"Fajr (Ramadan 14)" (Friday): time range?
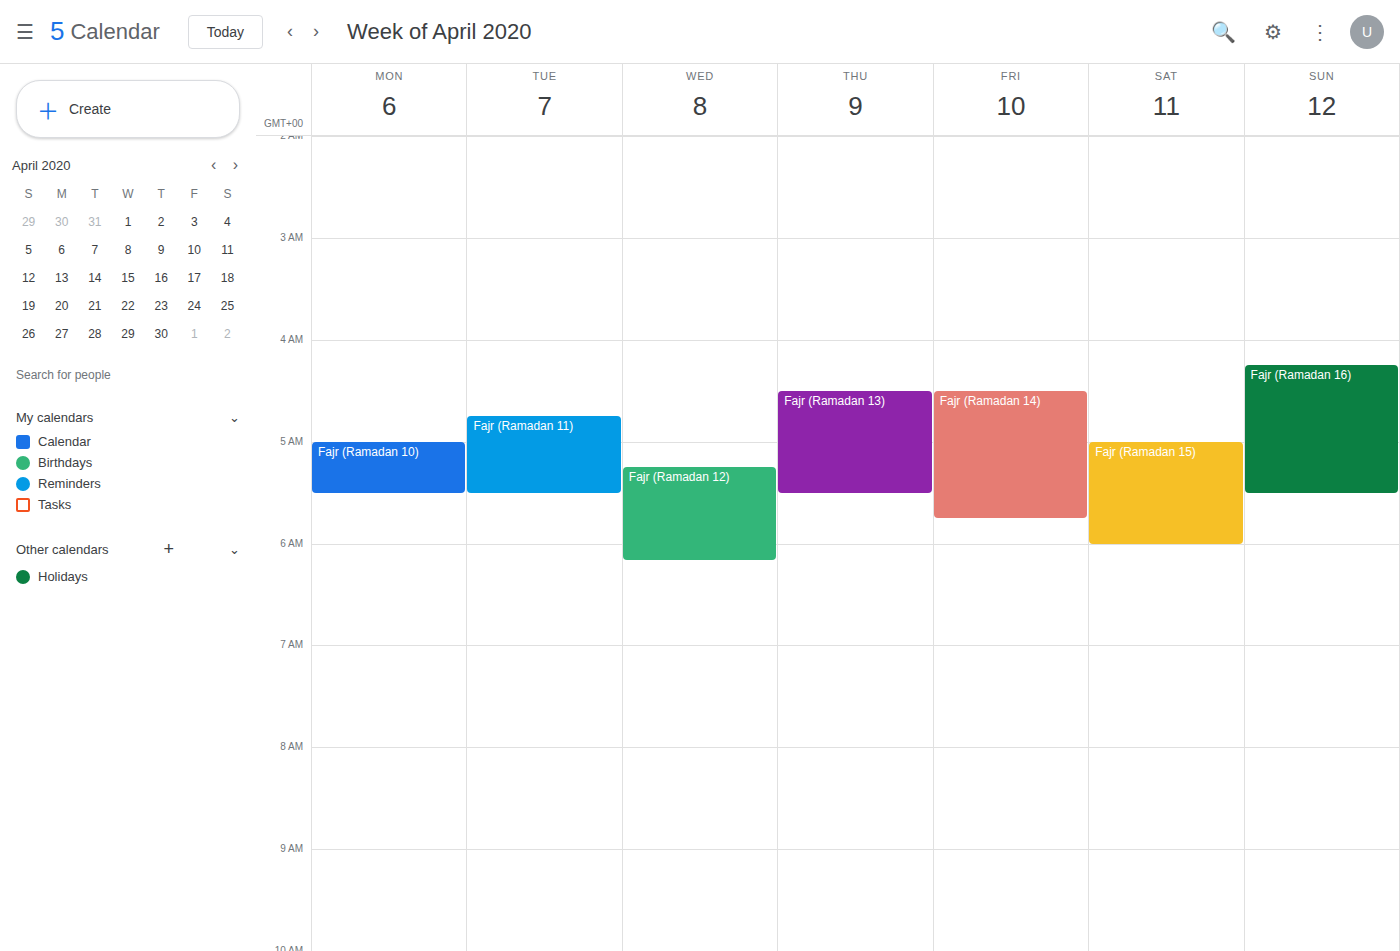
4:30 AM to 5:45 AM